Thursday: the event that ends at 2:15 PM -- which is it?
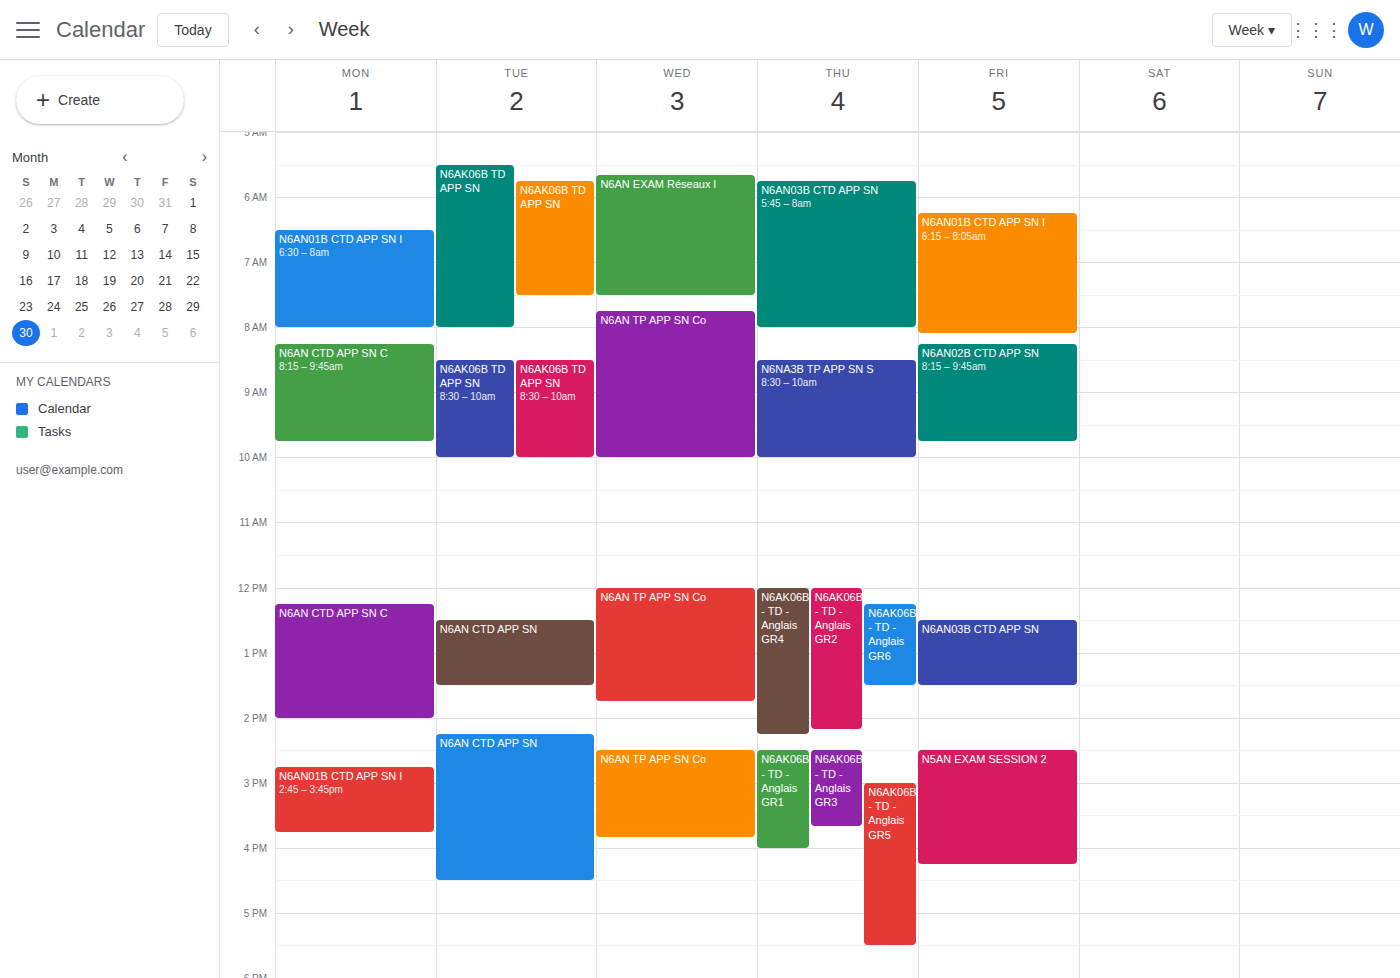
"N6AK06B - TD - Anglais GR4"